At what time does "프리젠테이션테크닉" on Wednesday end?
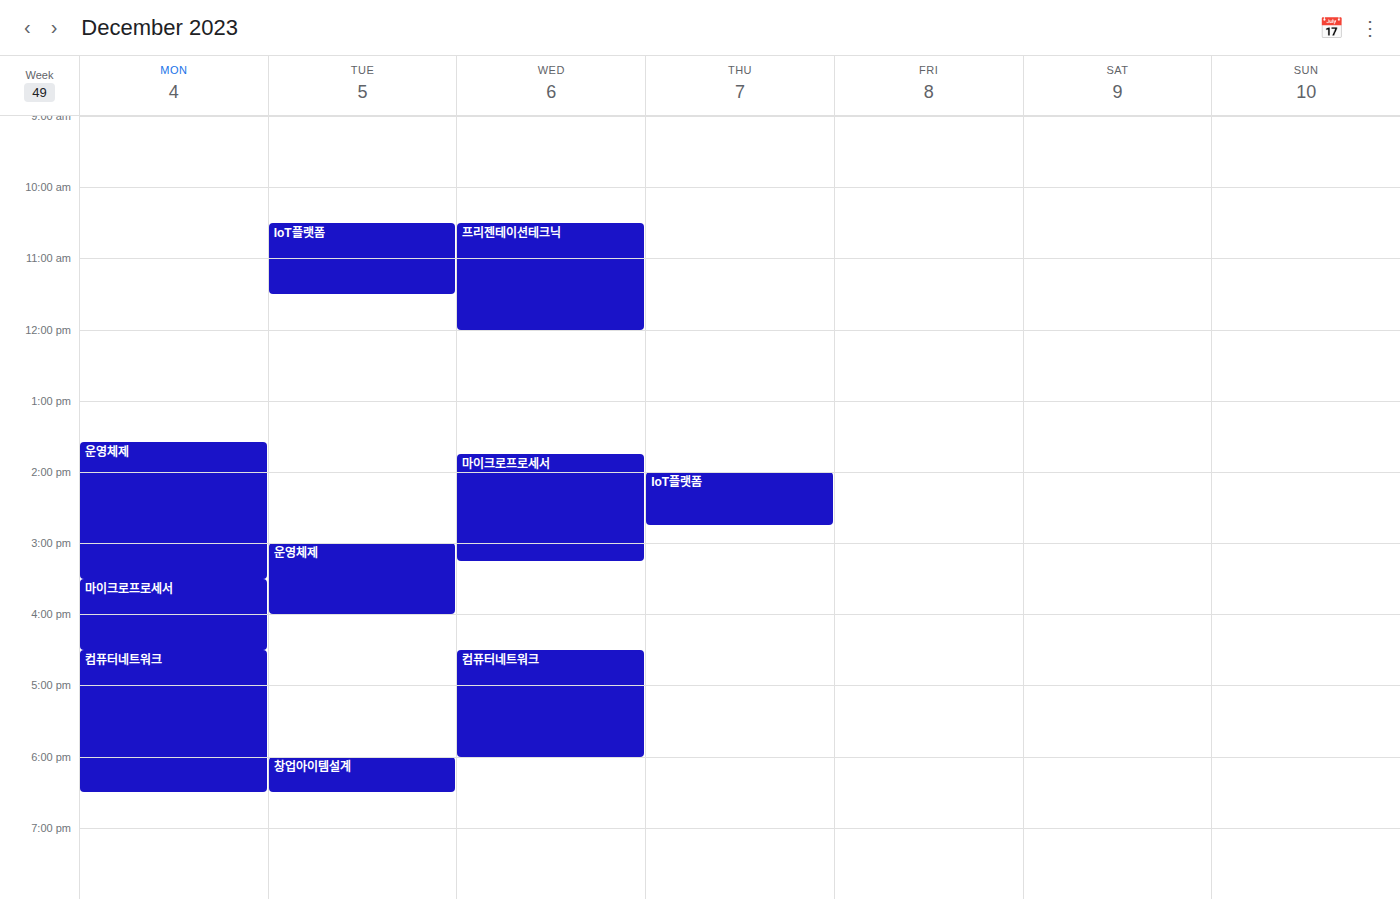
12:00 PM